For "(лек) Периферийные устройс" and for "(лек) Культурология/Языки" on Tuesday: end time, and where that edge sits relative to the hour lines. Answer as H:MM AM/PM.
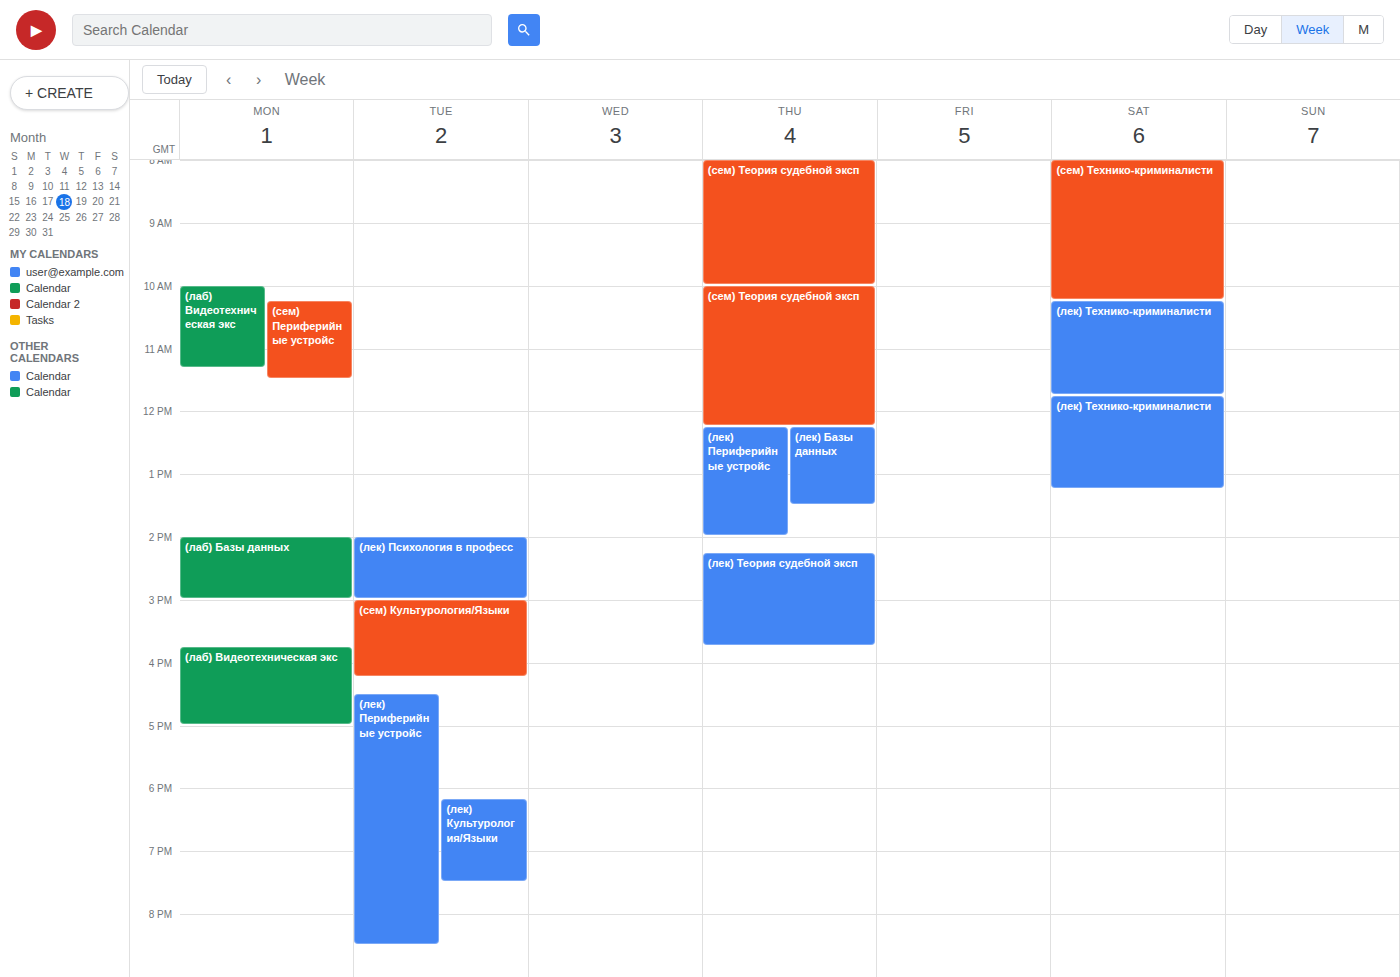
"(лек) Периферийные устройс": 8:30 PM, halfway between the 8 PM and 9 PM lines. "(лек) Культурология/Языки": 7:30 PM, halfway between the 7 PM and 8 PM lines.